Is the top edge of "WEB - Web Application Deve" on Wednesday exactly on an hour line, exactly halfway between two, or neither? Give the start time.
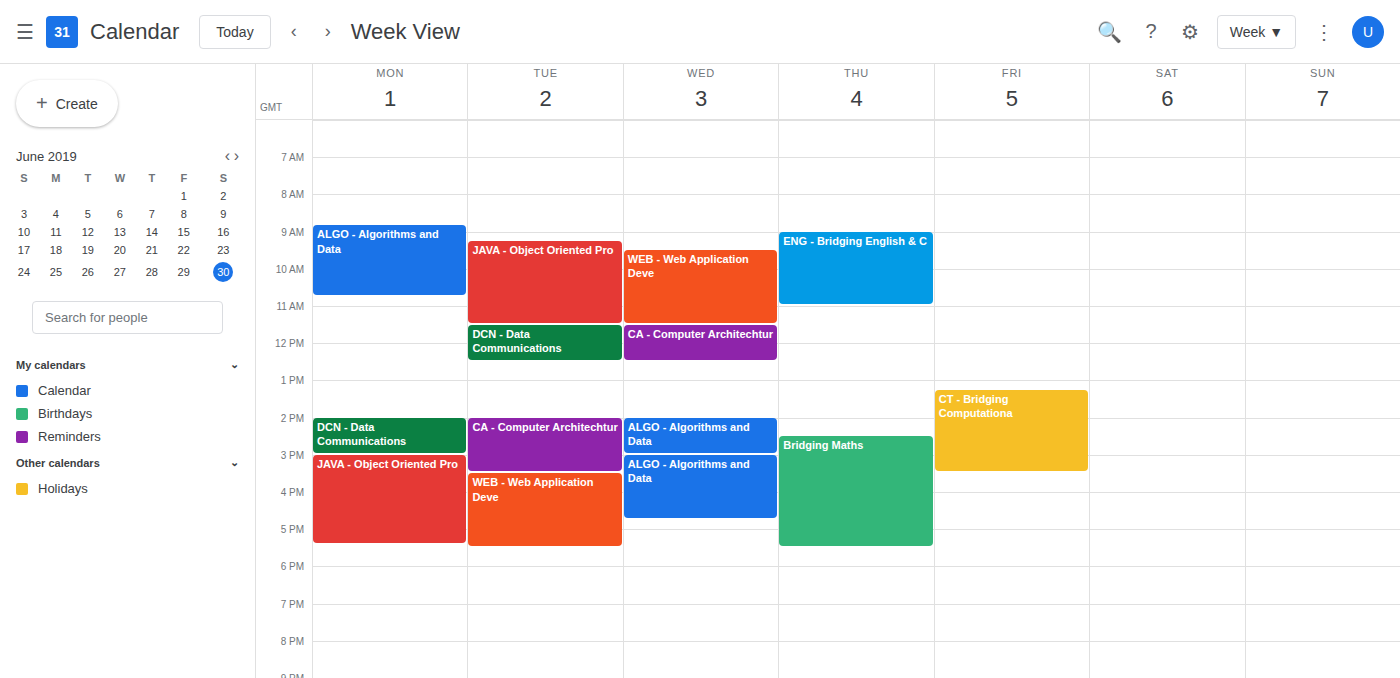
9:30 AM -- halfway between the 9 AM and 10 AM lines.